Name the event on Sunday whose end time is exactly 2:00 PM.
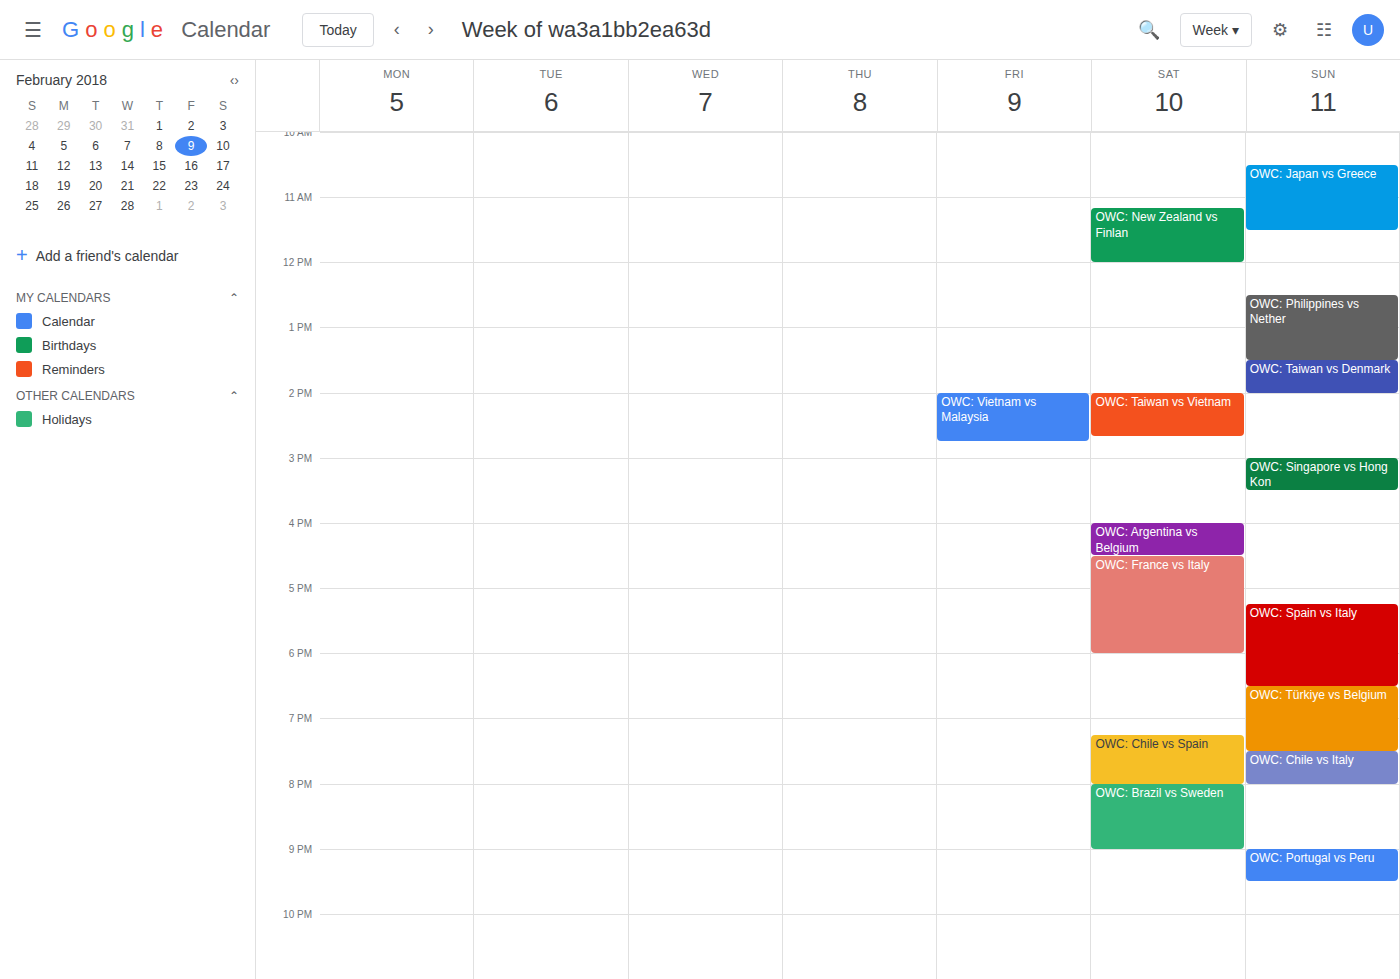
"OWC: Taiwan vs Denmark"